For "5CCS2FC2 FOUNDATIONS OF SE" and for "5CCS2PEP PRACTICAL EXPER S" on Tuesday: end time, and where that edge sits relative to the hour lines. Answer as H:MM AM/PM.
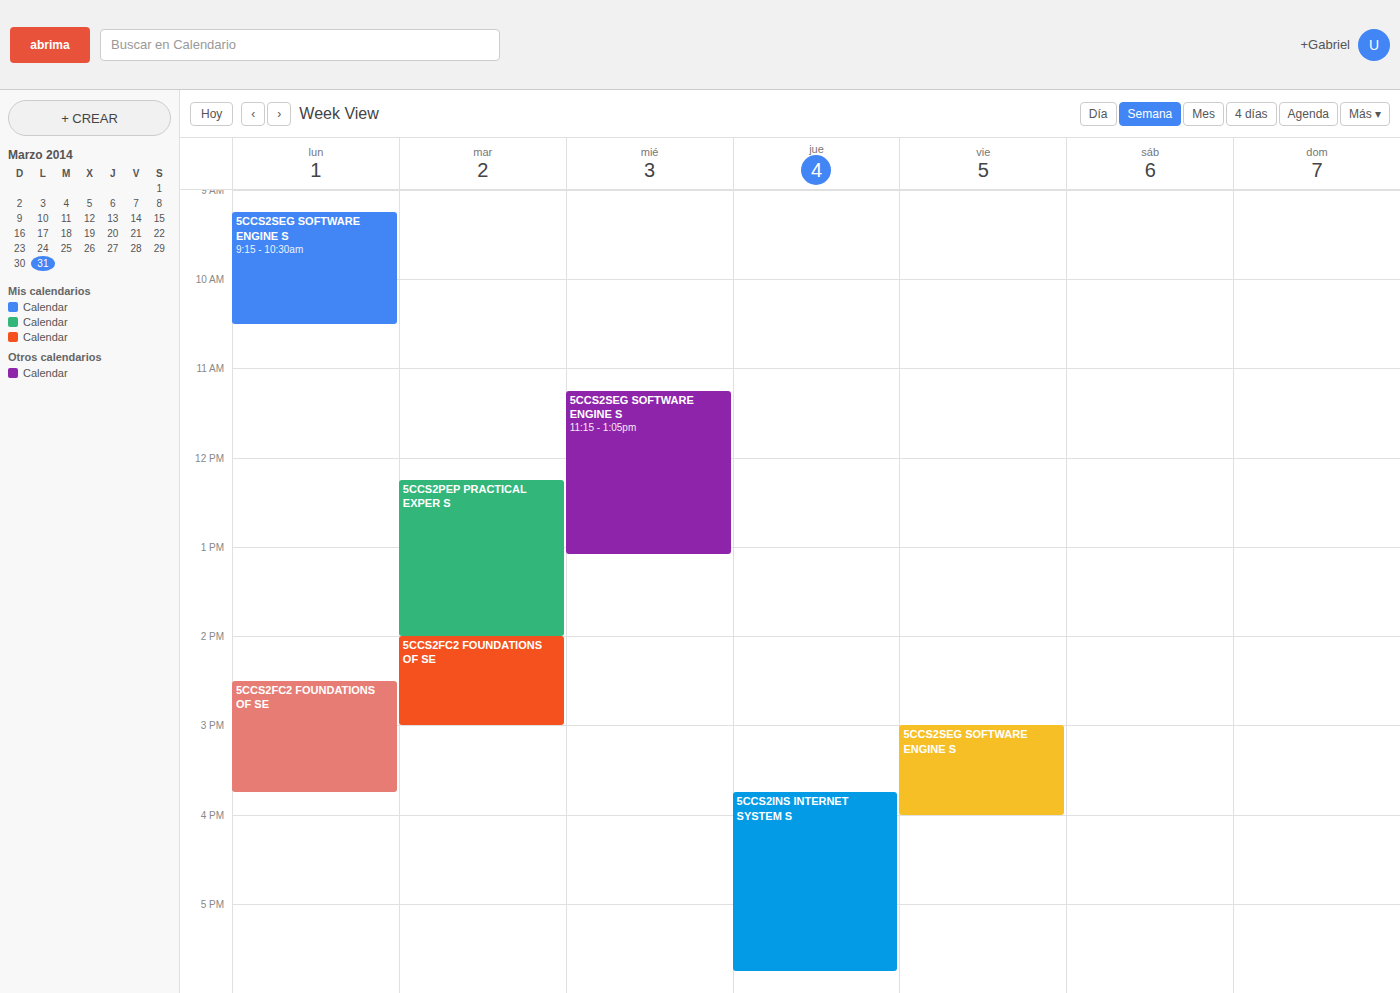
"5CCS2FC2 FOUNDATIONS OF SE": 3:00 PM, exactly on the 3 PM line. "5CCS2PEP PRACTICAL EXPER S": 2:00 PM, exactly on the 2 PM line.